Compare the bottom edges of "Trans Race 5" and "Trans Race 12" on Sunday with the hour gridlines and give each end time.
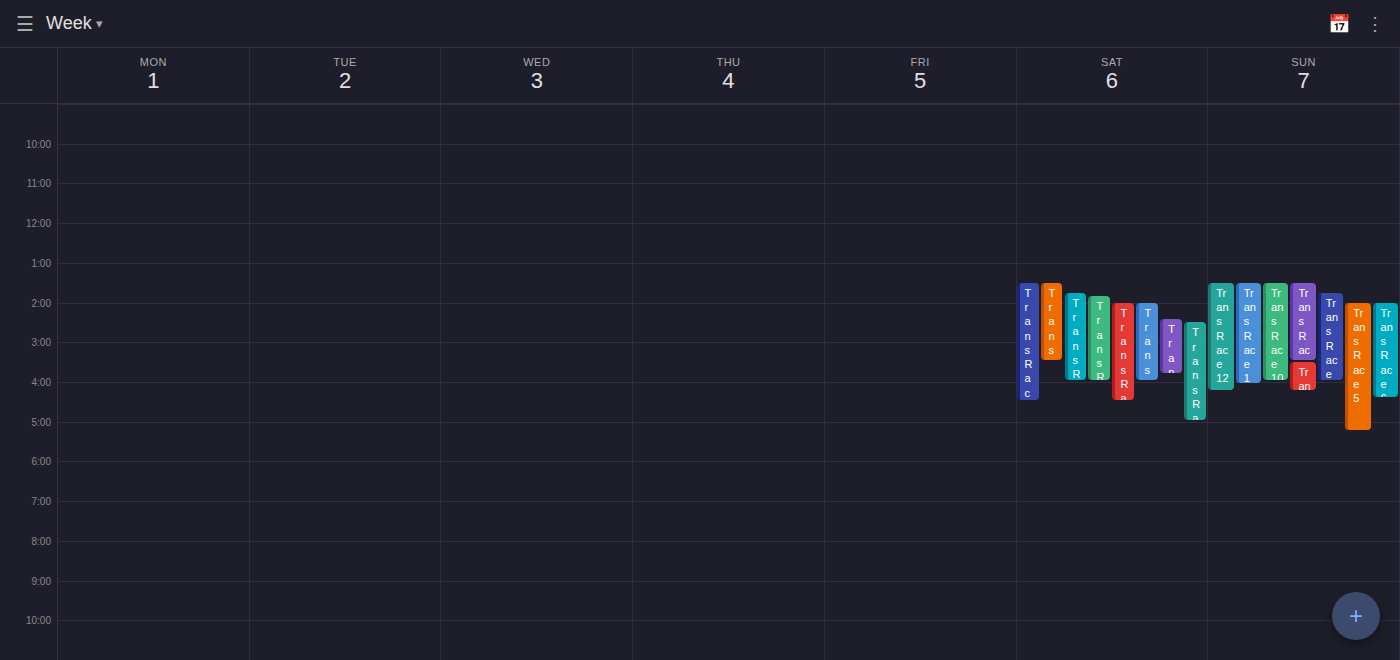
"Trans Race 5": 5:15 PM, neither: a quarter of the way from the 5 PM line to the 6 PM line. "Trans Race 12": 4:15 PM, neither: a quarter of the way from the 4 PM line to the 5 PM line.